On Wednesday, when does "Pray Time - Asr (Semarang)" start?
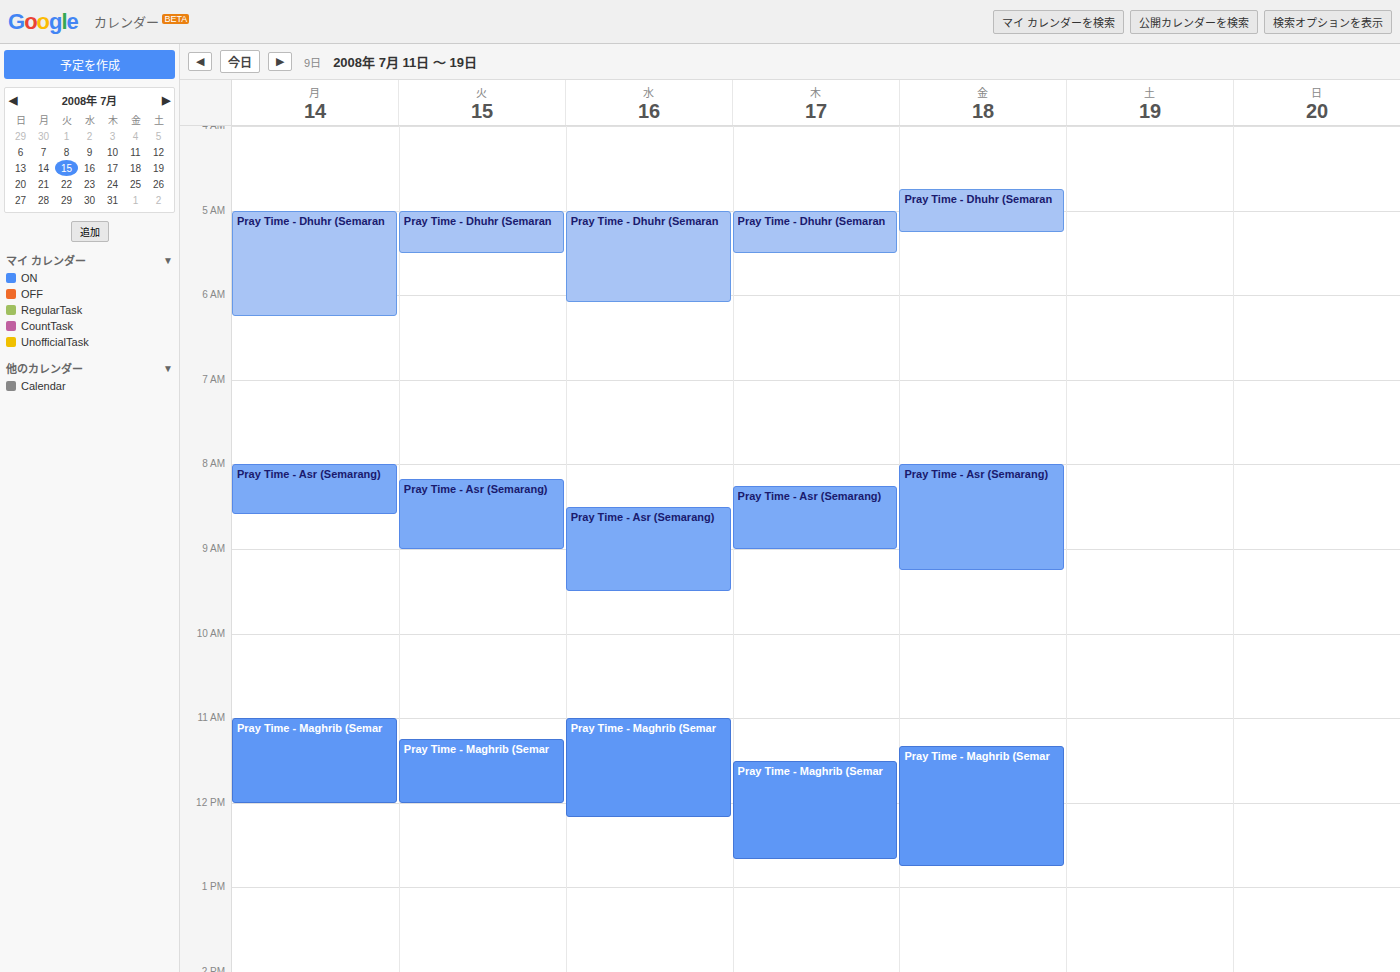
8:30 AM